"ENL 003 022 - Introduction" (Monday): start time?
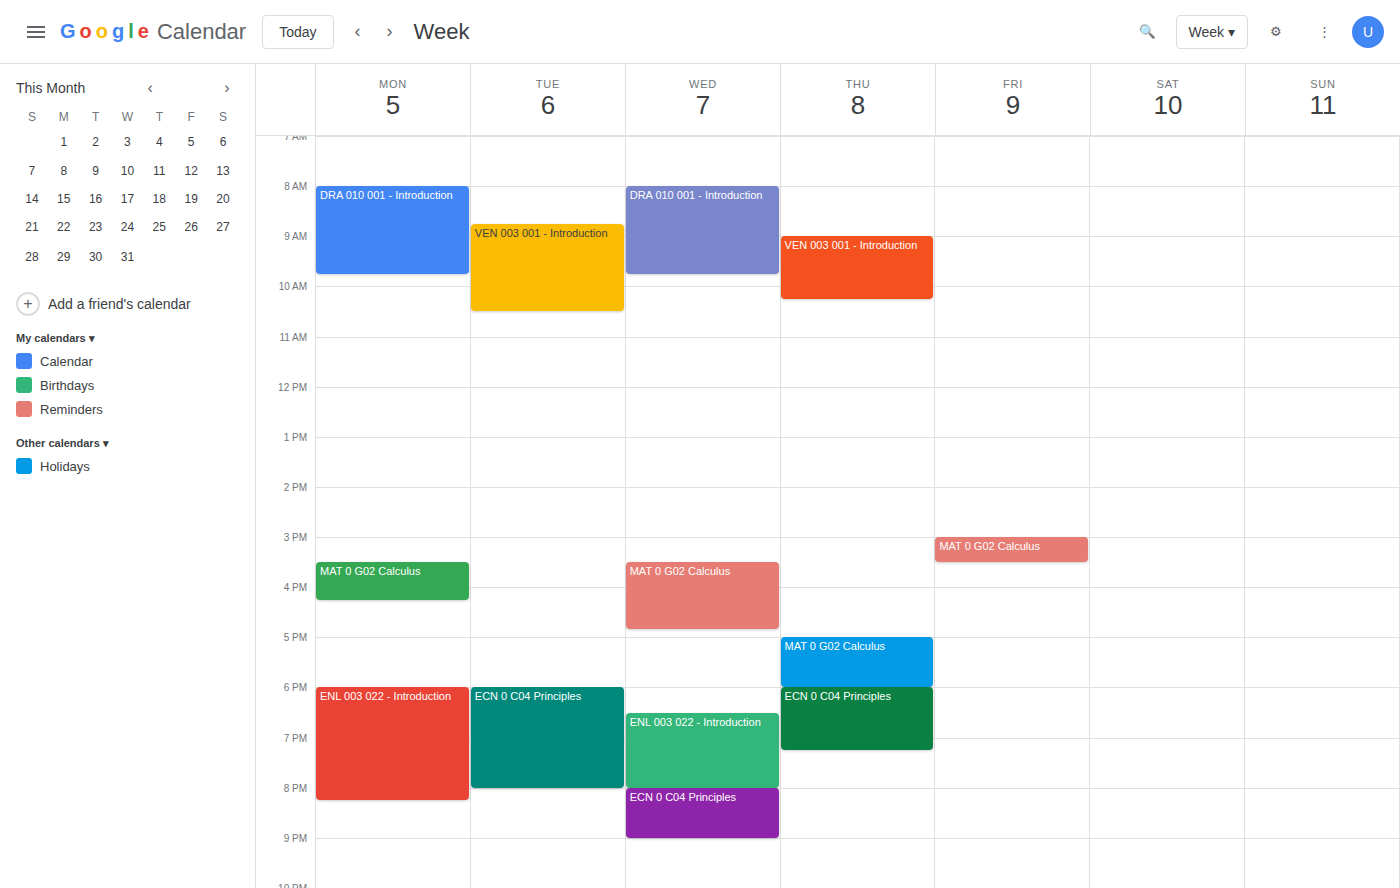
6:00 PM